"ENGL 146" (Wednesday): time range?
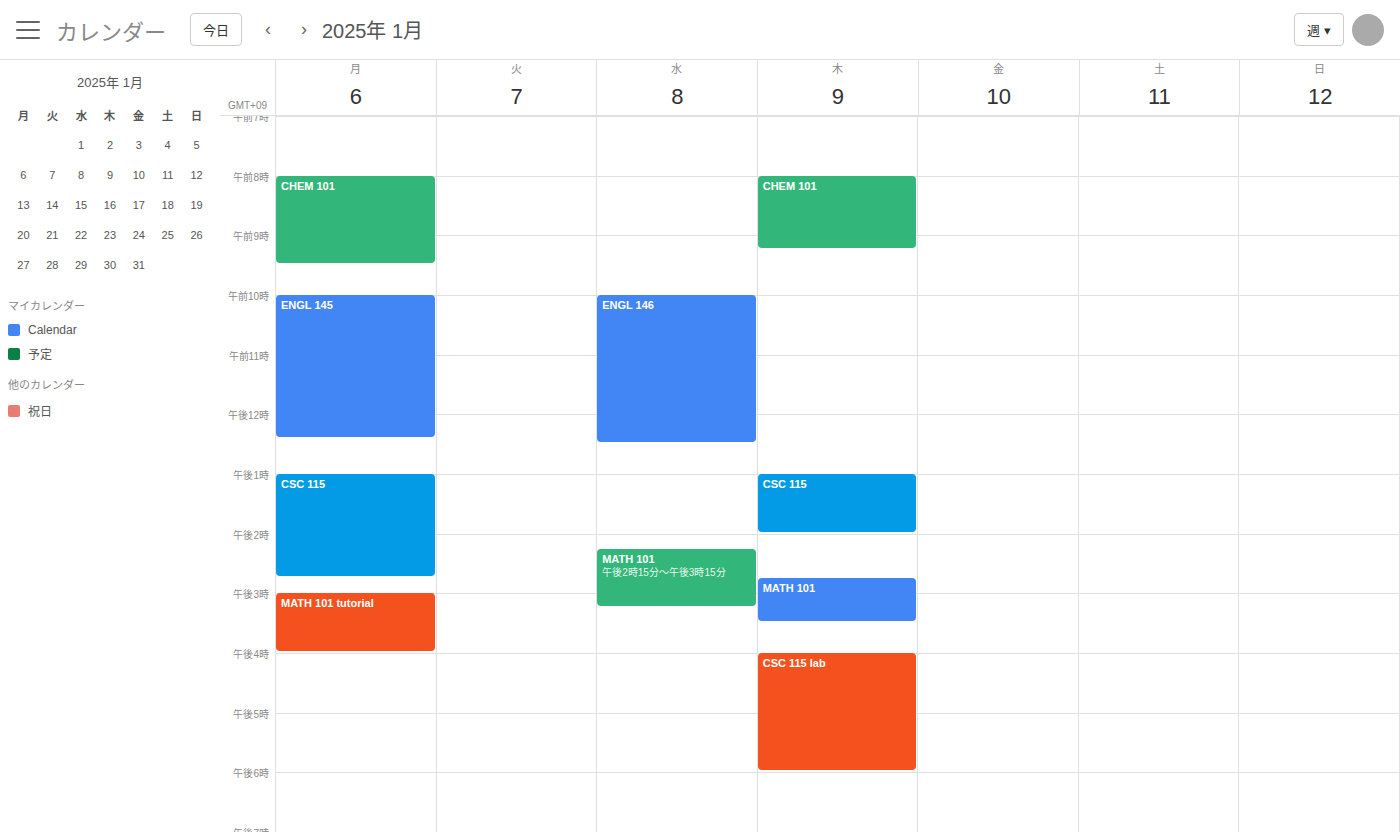
10:00 AM to 12:30 PM